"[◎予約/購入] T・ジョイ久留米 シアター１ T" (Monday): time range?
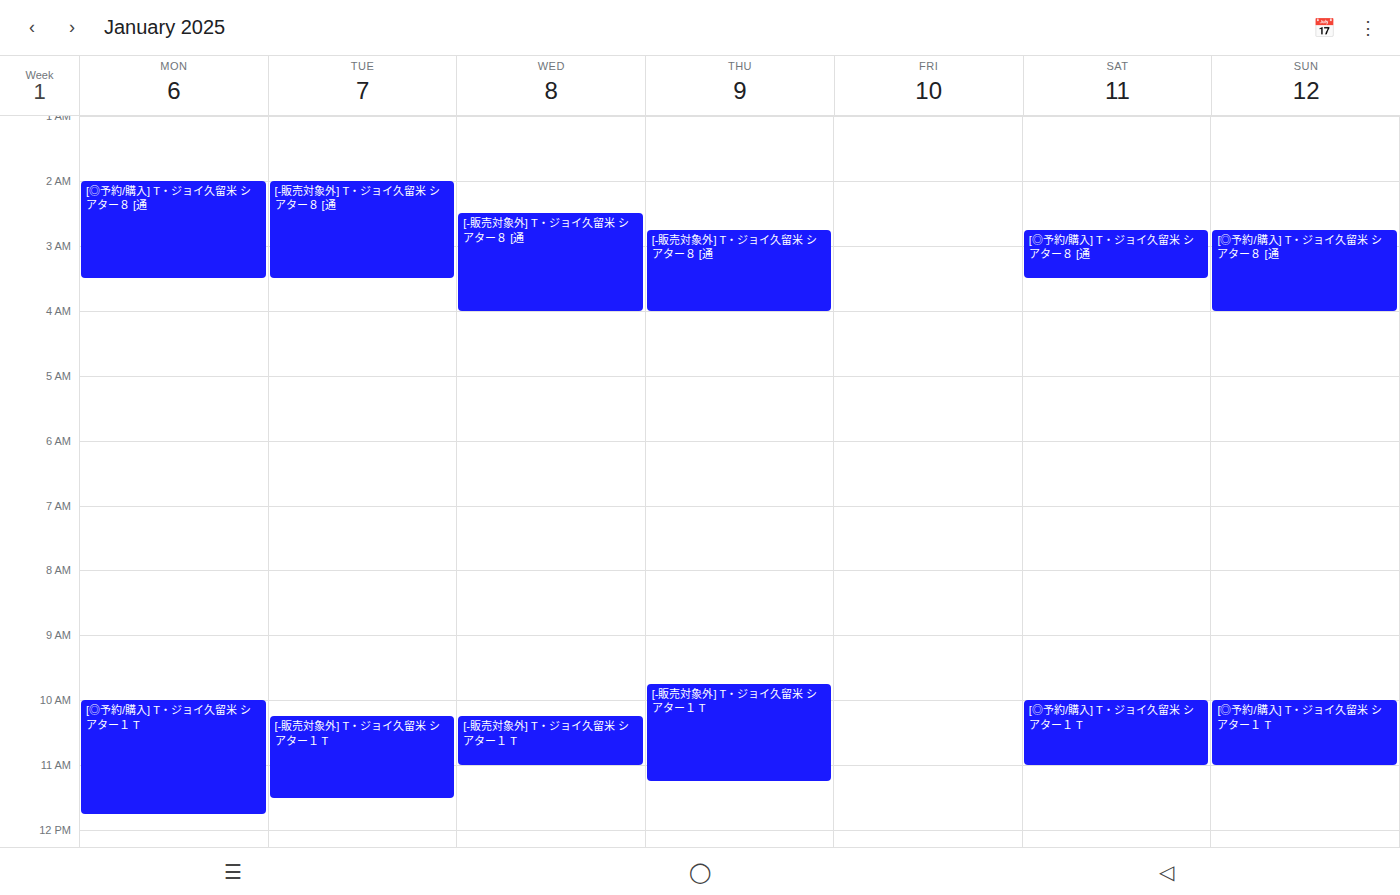
10:00 AM to 11:45 AM